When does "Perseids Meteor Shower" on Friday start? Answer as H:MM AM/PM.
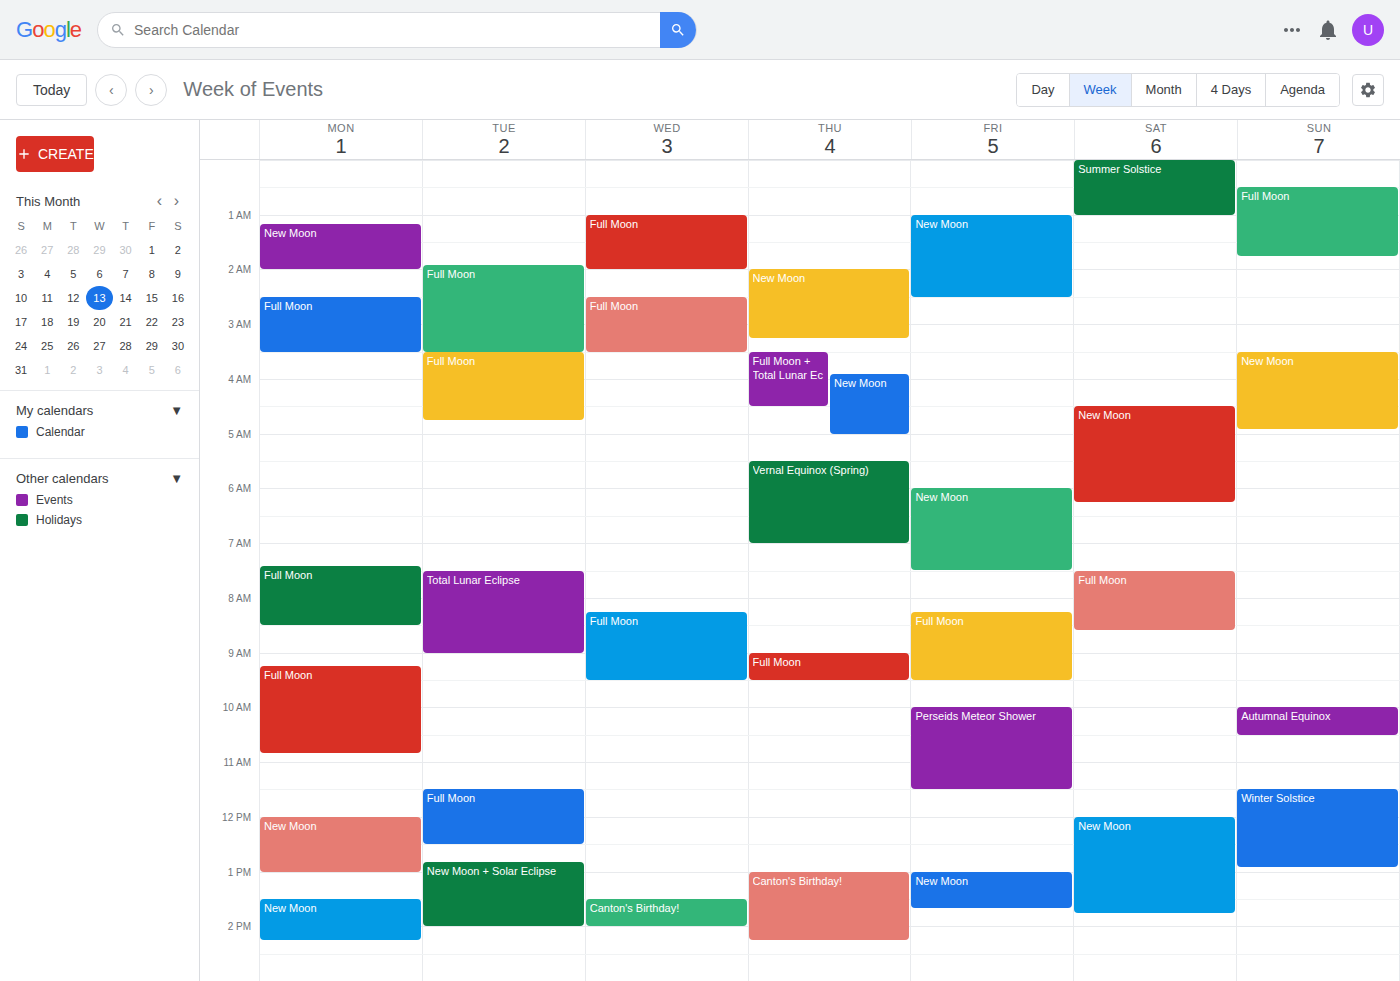
10:00 AM